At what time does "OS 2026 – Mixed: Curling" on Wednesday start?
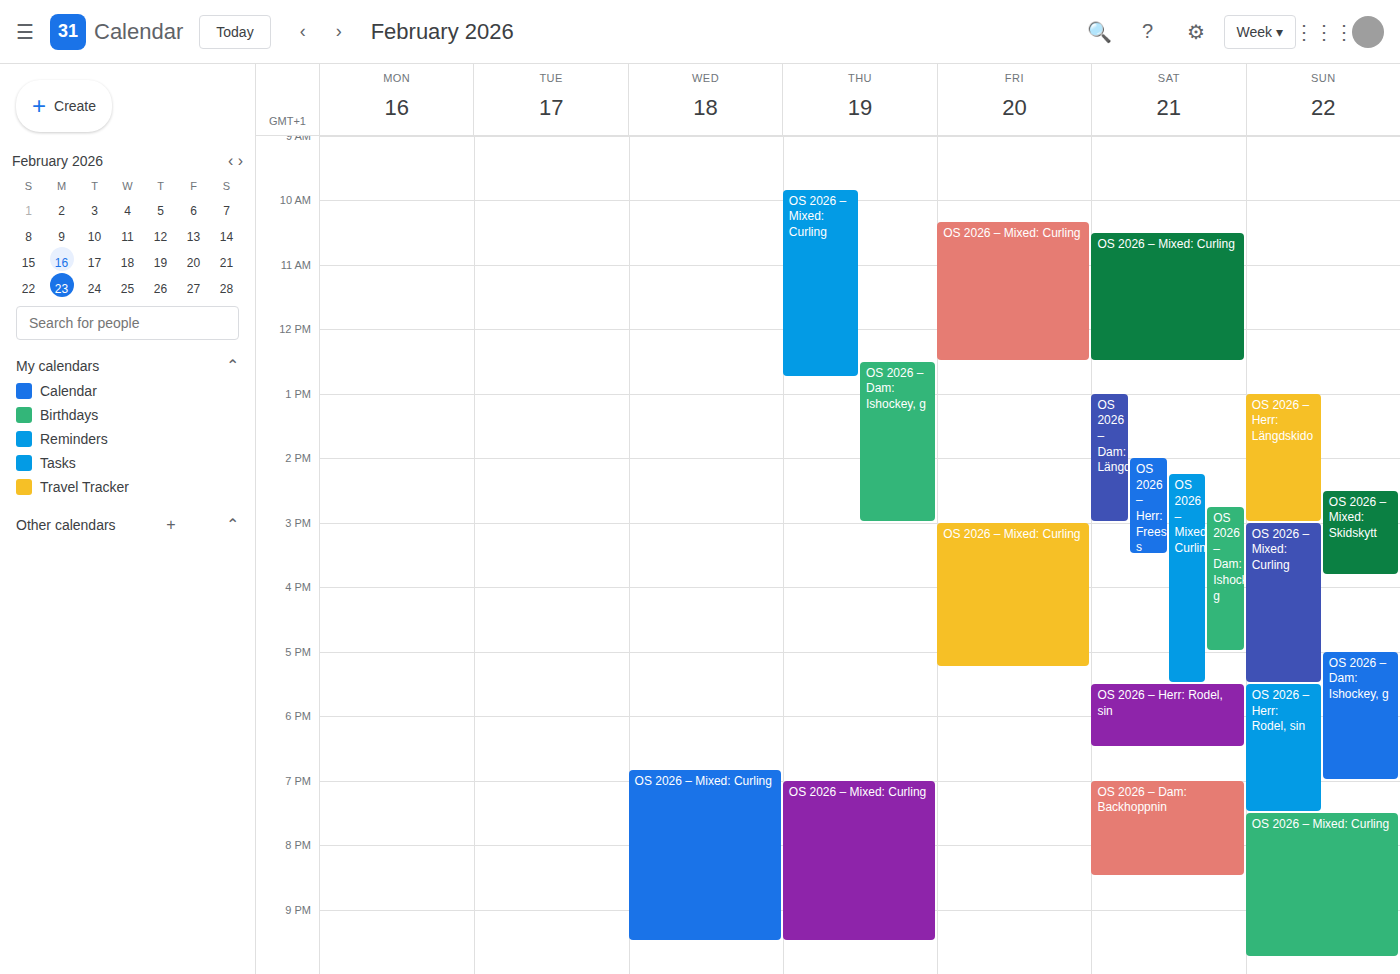
6:50 PM